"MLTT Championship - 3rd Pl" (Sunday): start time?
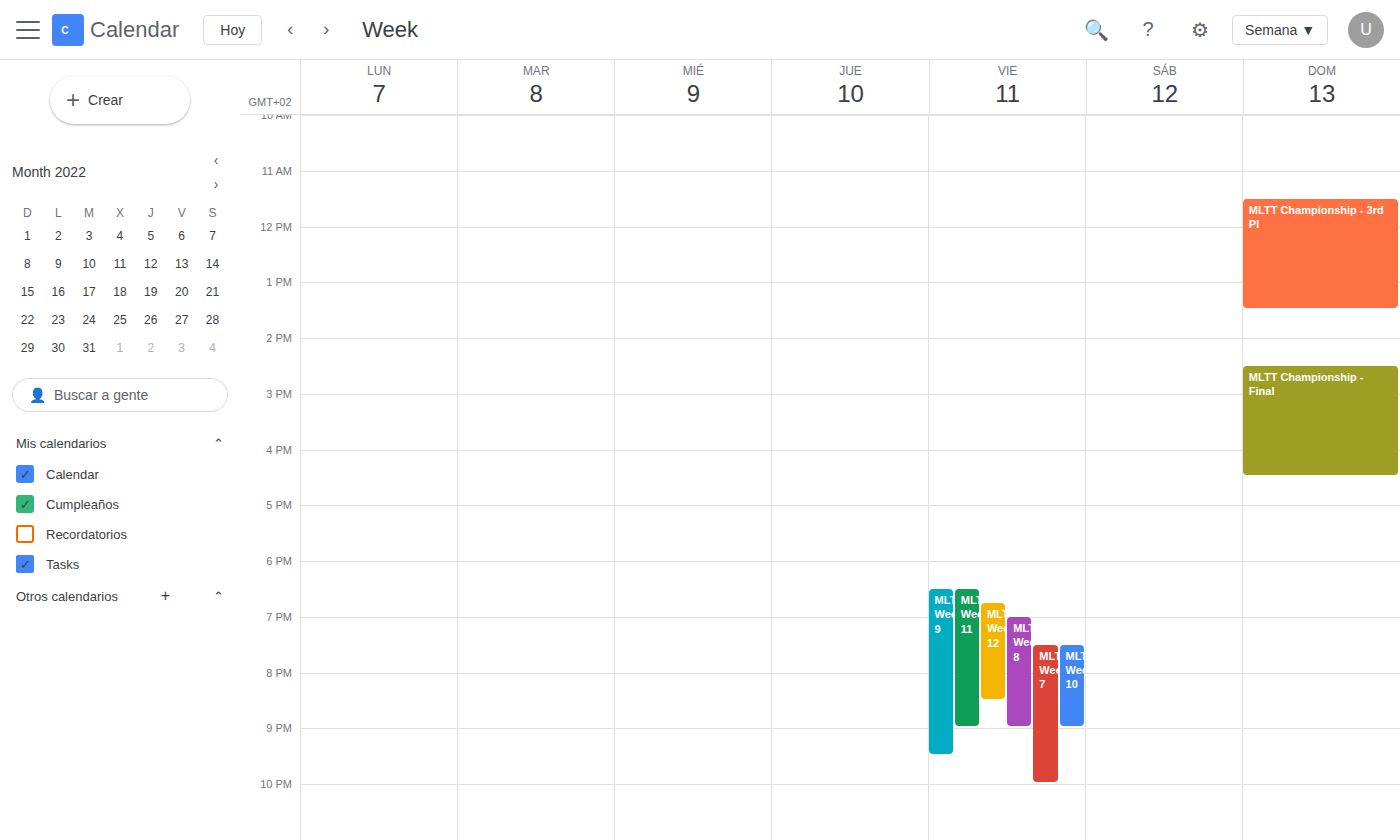
11:30 AM